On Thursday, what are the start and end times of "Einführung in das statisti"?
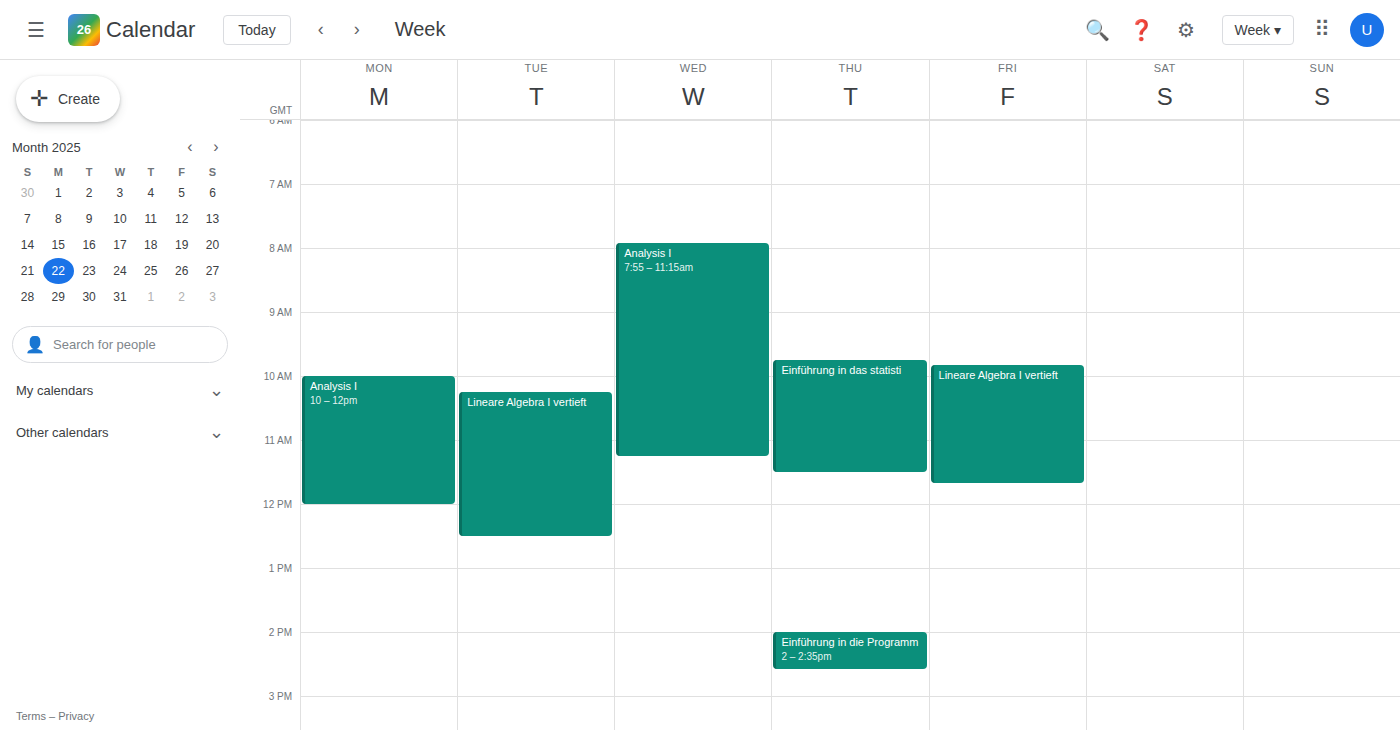
9:45 AM to 11:30 AM